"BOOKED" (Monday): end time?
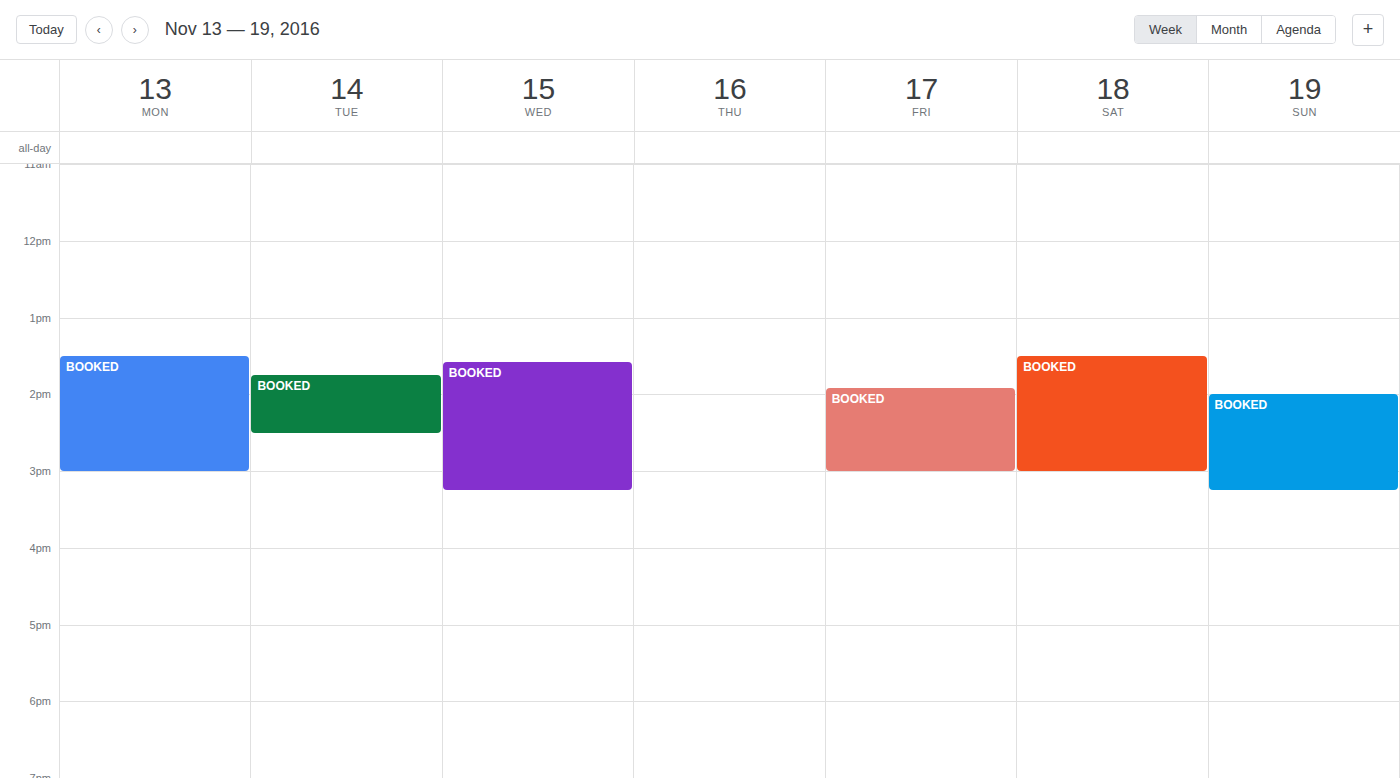
3:00 PM